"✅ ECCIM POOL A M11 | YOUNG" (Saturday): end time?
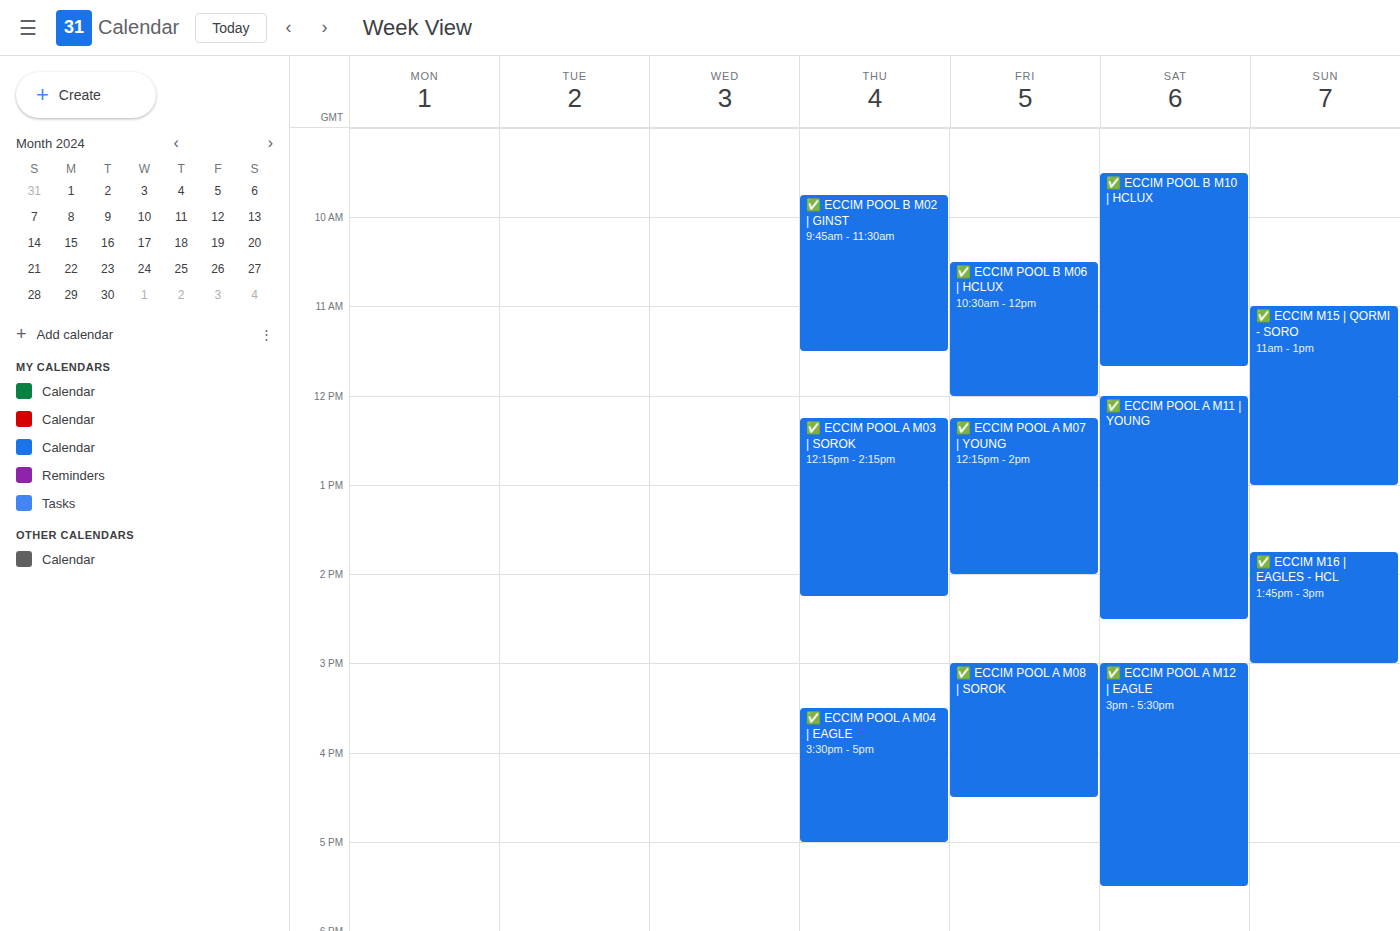
14:30